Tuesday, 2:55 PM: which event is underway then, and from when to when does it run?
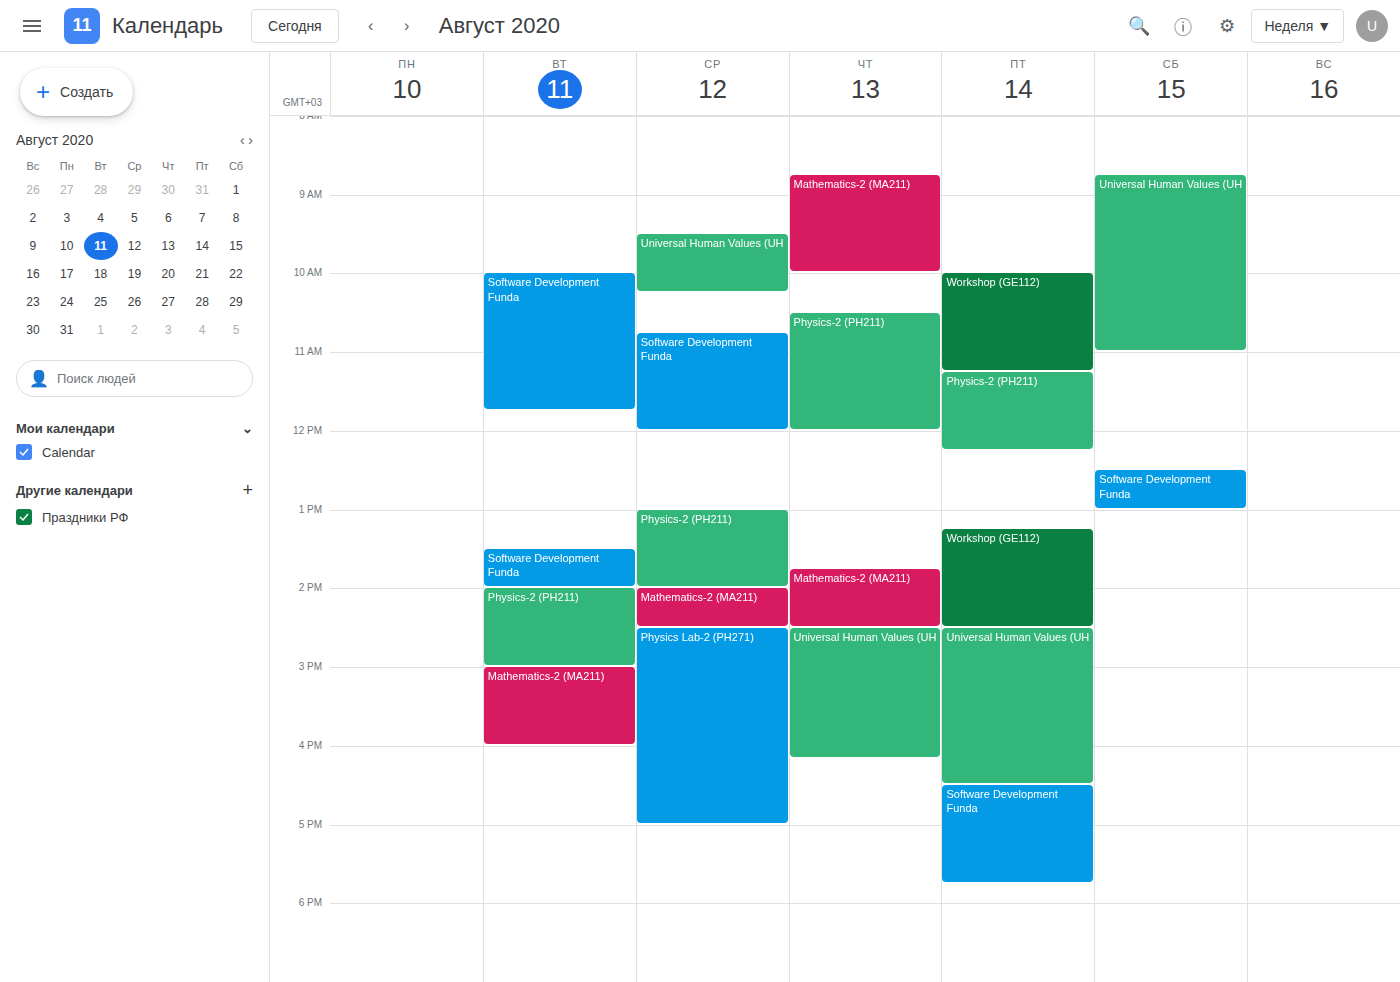
"Physics-2 (PH211)", 2:00 PM to 3:00 PM